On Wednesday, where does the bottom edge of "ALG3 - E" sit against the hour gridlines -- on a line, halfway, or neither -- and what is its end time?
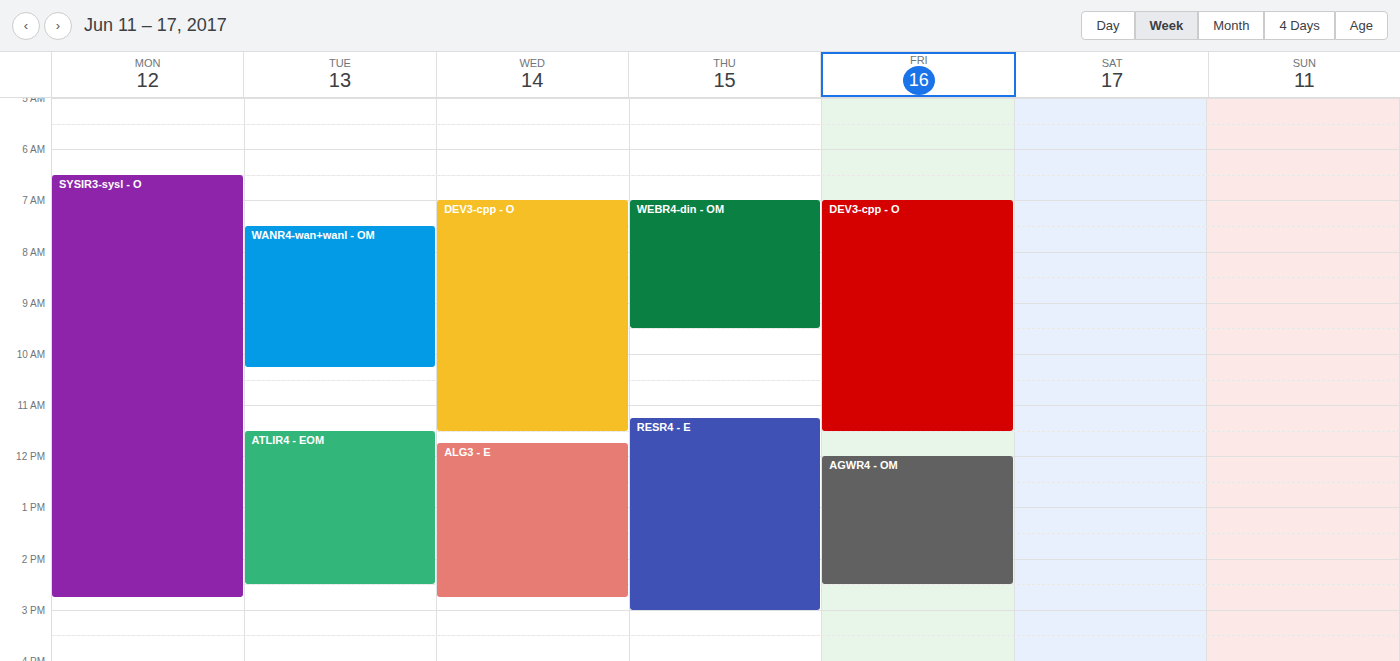
2:45 PM -- neither: three quarters of the way from the 2 PM line to the 3 PM line.